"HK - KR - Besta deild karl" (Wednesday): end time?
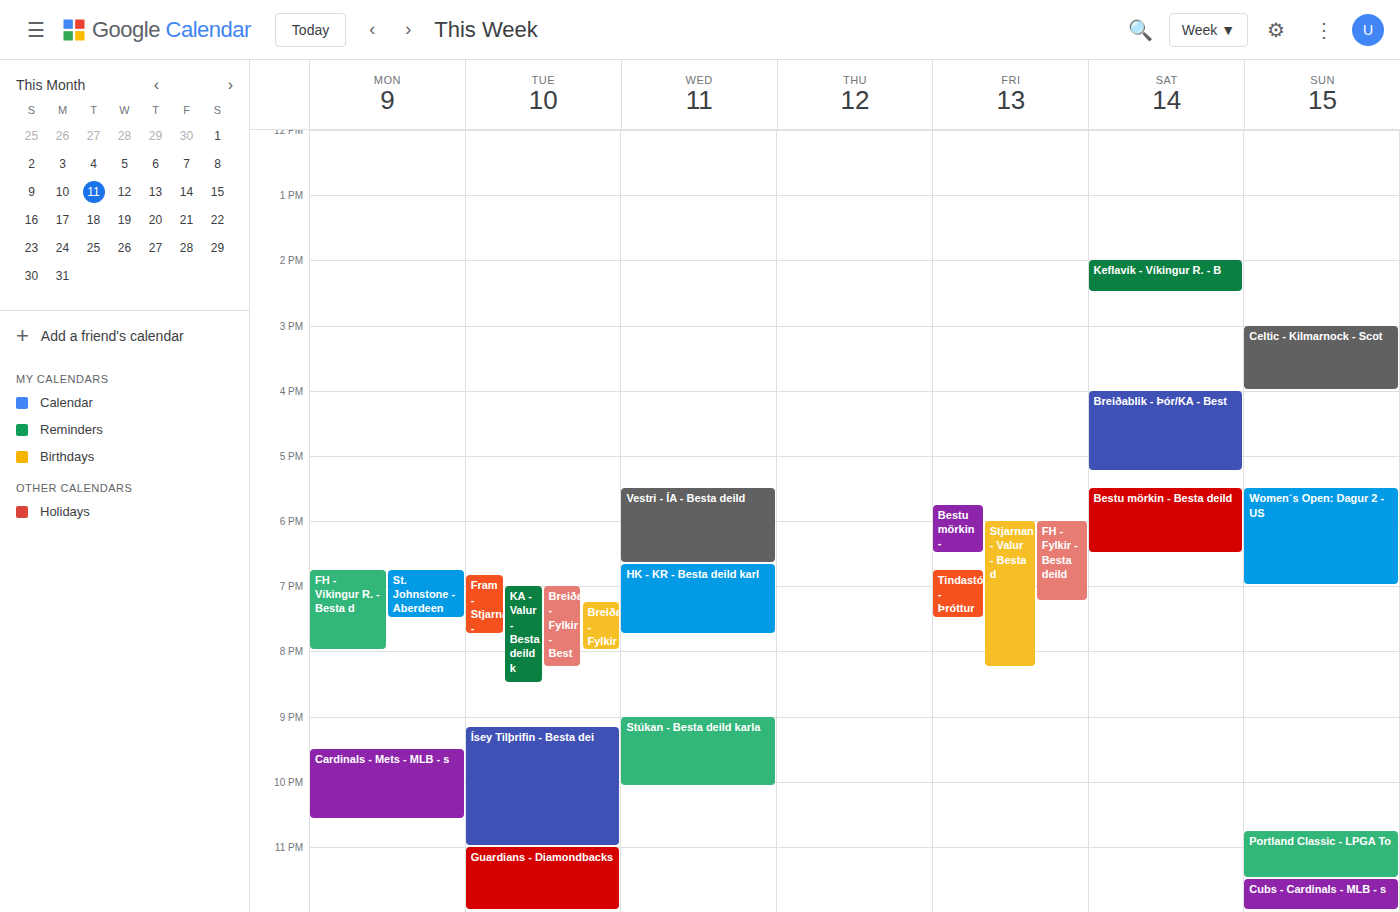
7:45 PM